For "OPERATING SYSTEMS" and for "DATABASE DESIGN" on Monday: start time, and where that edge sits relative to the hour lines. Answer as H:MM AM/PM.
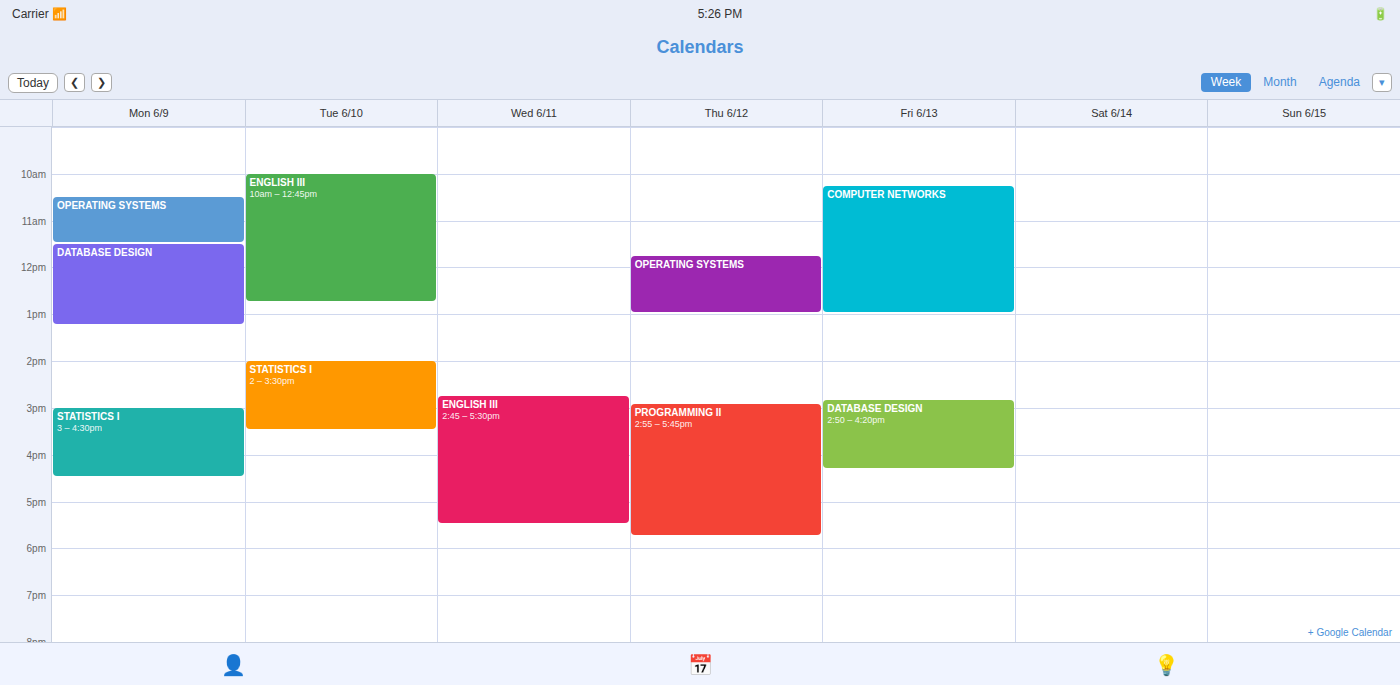
"OPERATING SYSTEMS": 10:30 AM, halfway between the 10 AM and 11 AM lines. "DATABASE DESIGN": 11:30 AM, halfway between the 11 AM and 12 PM lines.